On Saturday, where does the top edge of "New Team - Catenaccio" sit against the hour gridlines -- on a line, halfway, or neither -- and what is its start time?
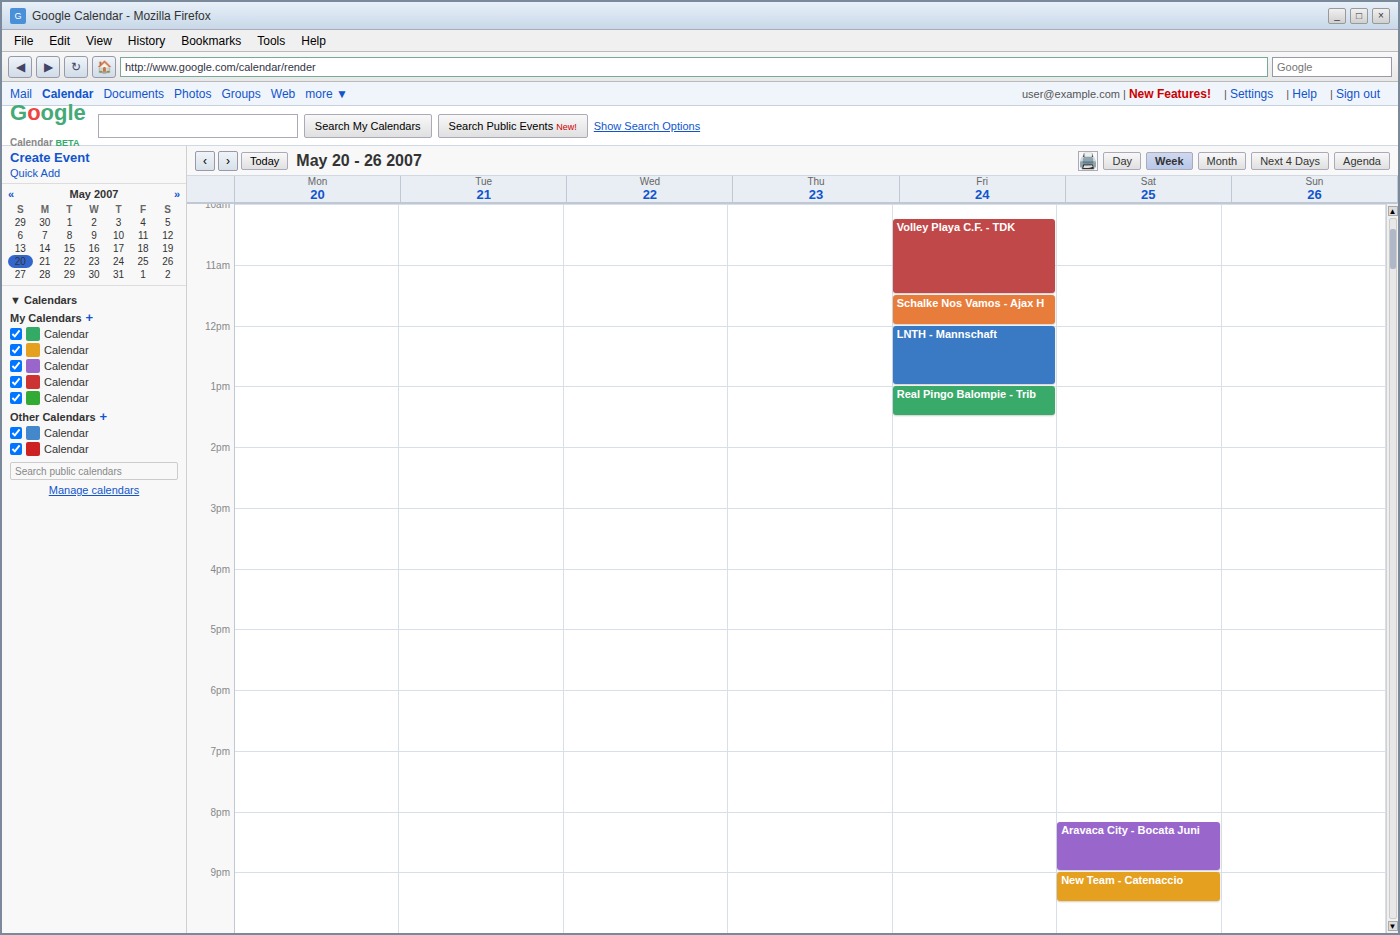
9:00 PM -- exactly on the 9 PM line.